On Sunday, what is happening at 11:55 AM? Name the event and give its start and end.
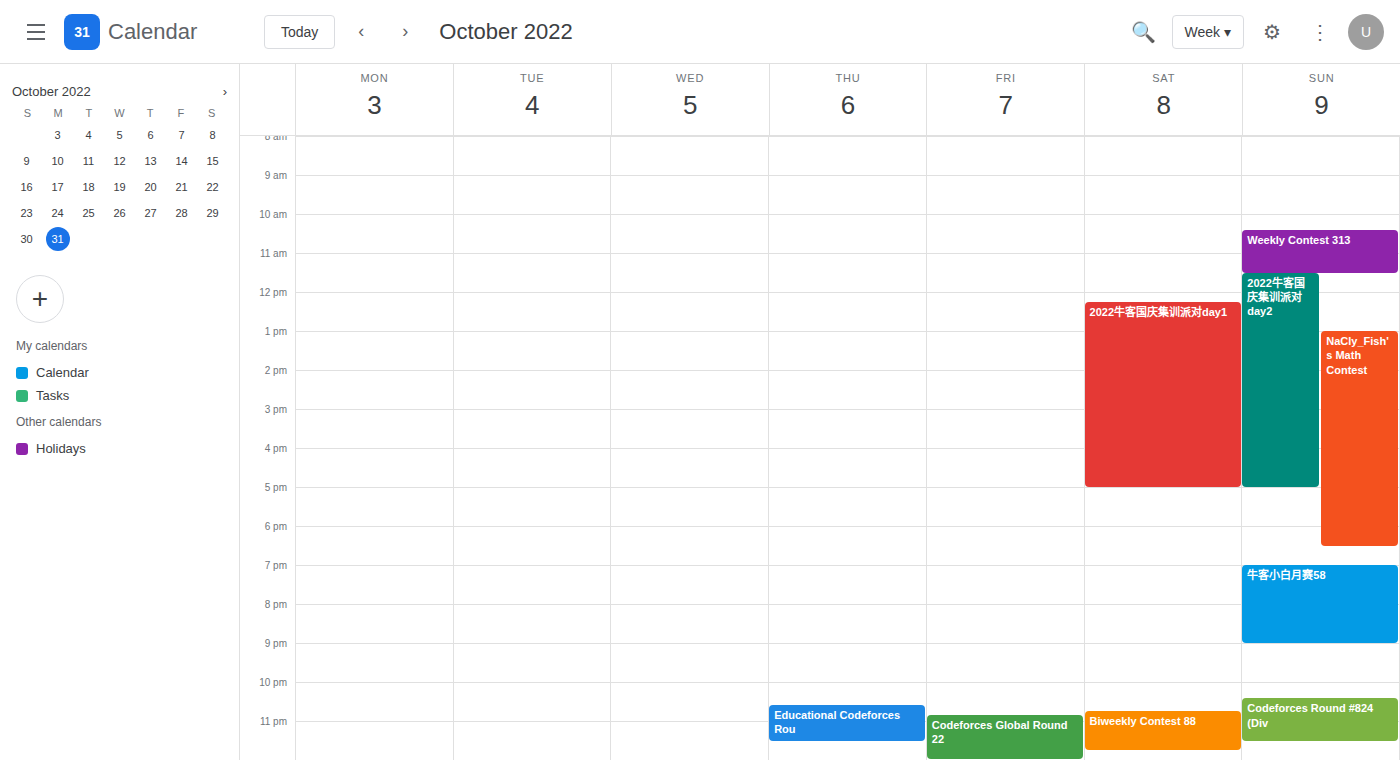
"2022牛客国庆集训派对day2", 11:30 AM to 5:00 PM